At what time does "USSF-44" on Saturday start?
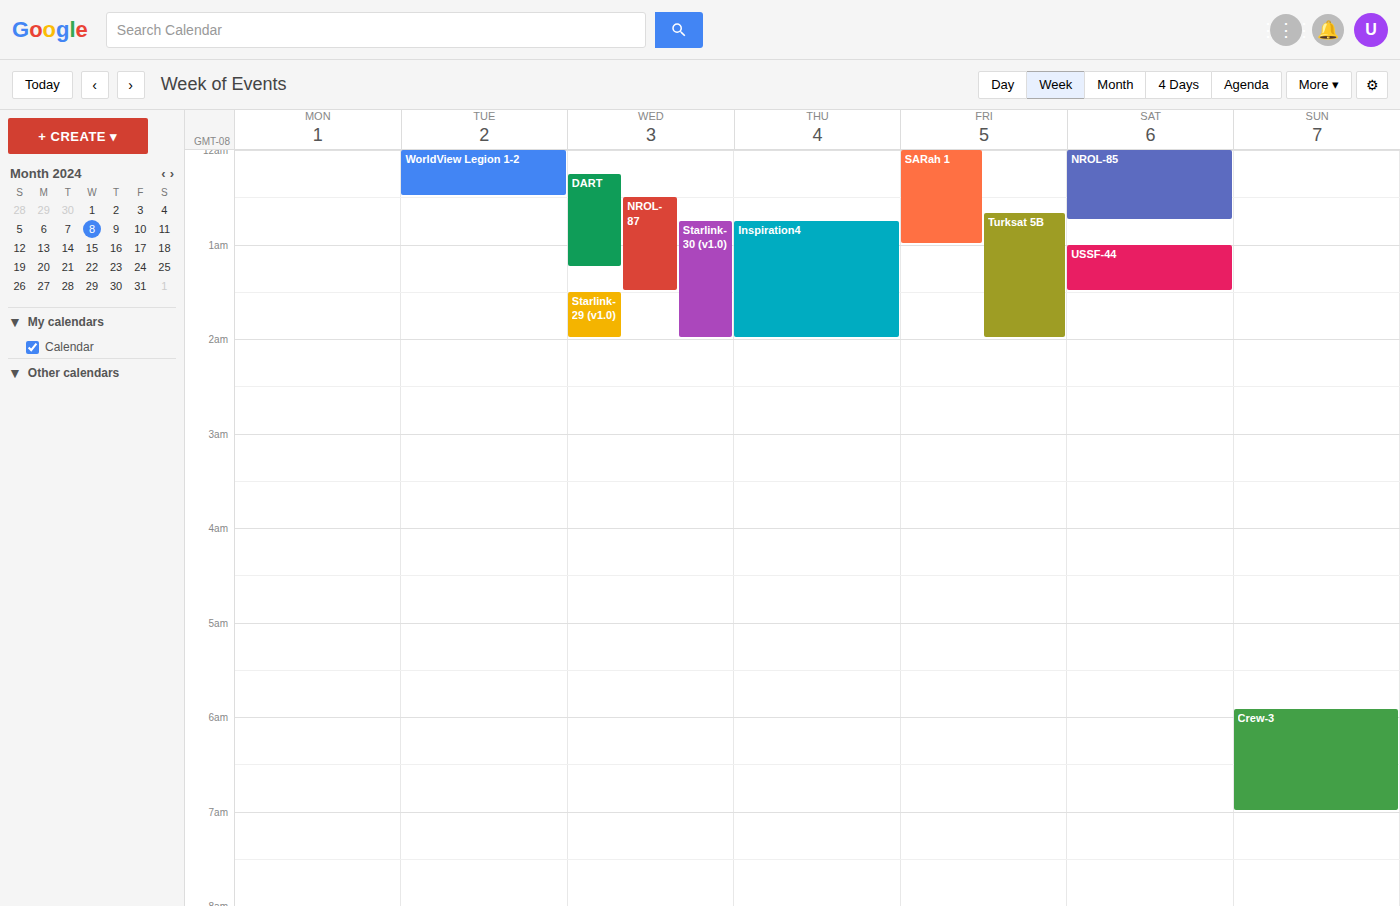
1:00 AM